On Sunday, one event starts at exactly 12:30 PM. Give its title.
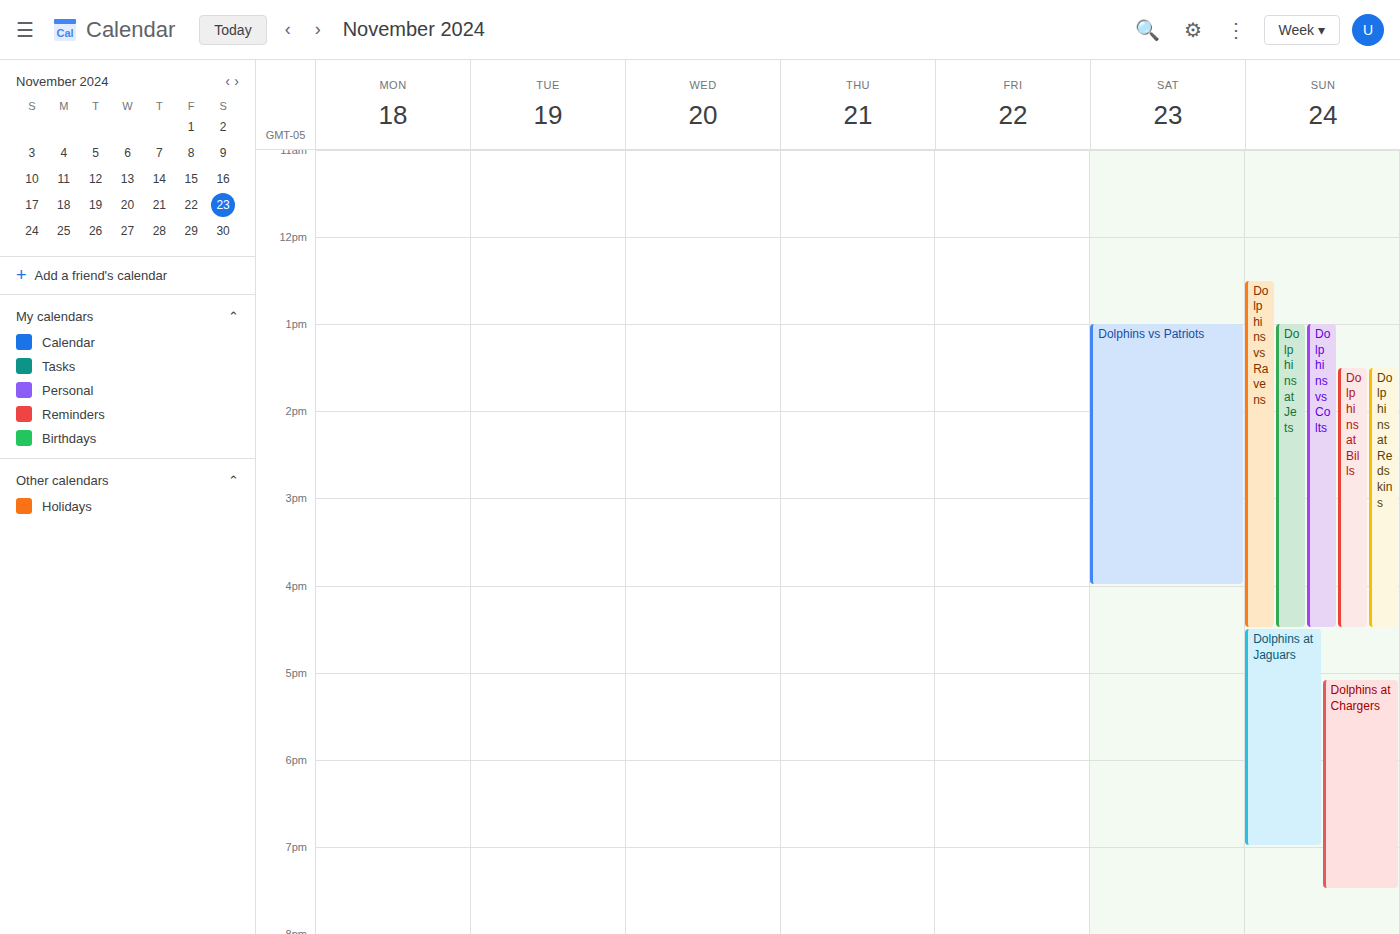
"Dolphins vs Ravens"